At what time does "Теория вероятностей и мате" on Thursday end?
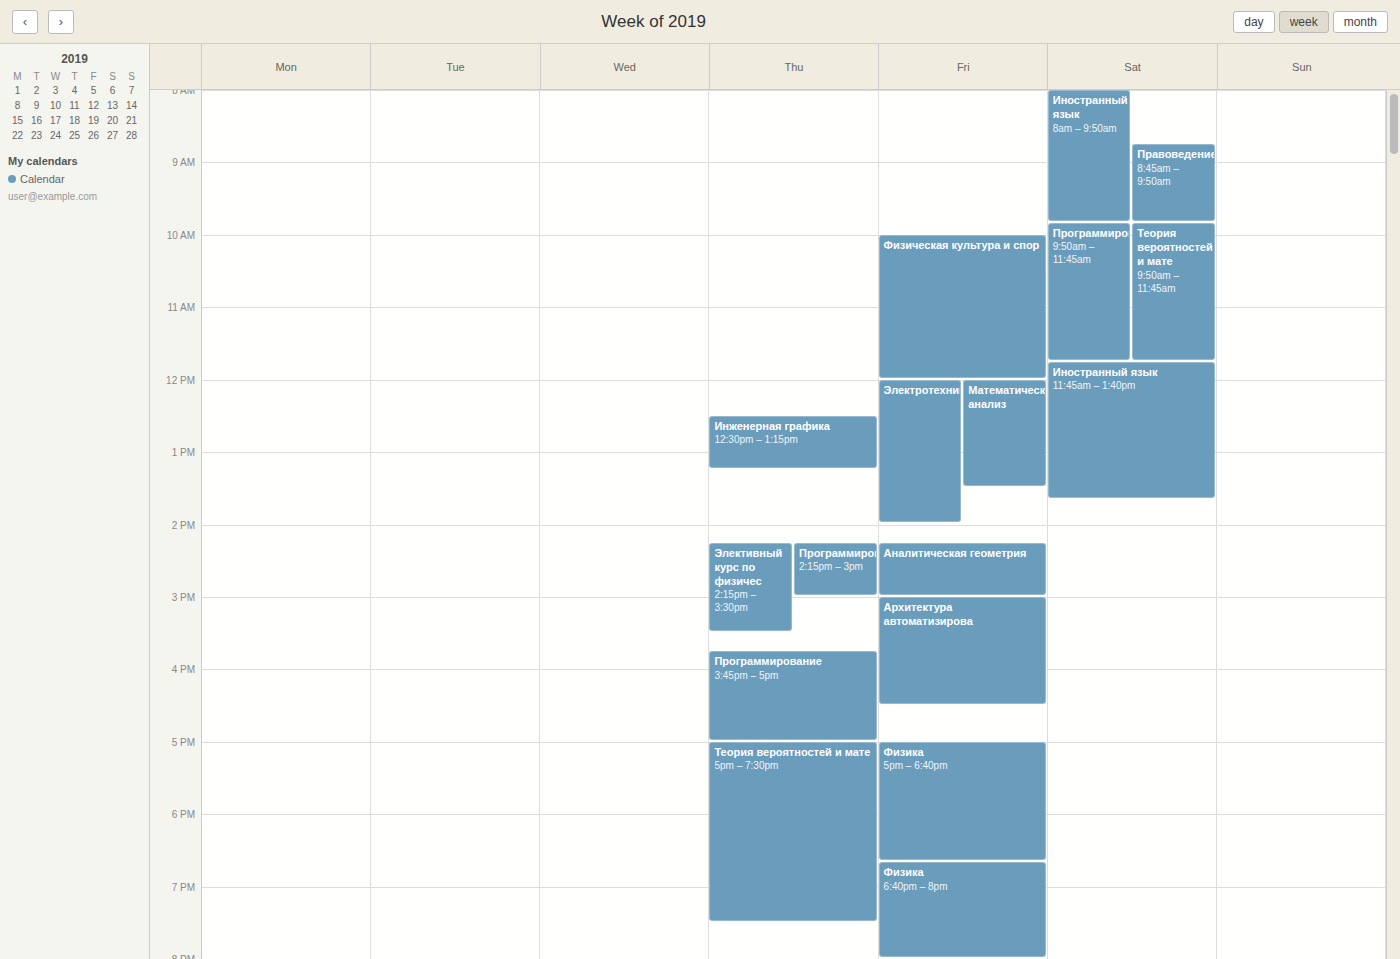
7:30 PM